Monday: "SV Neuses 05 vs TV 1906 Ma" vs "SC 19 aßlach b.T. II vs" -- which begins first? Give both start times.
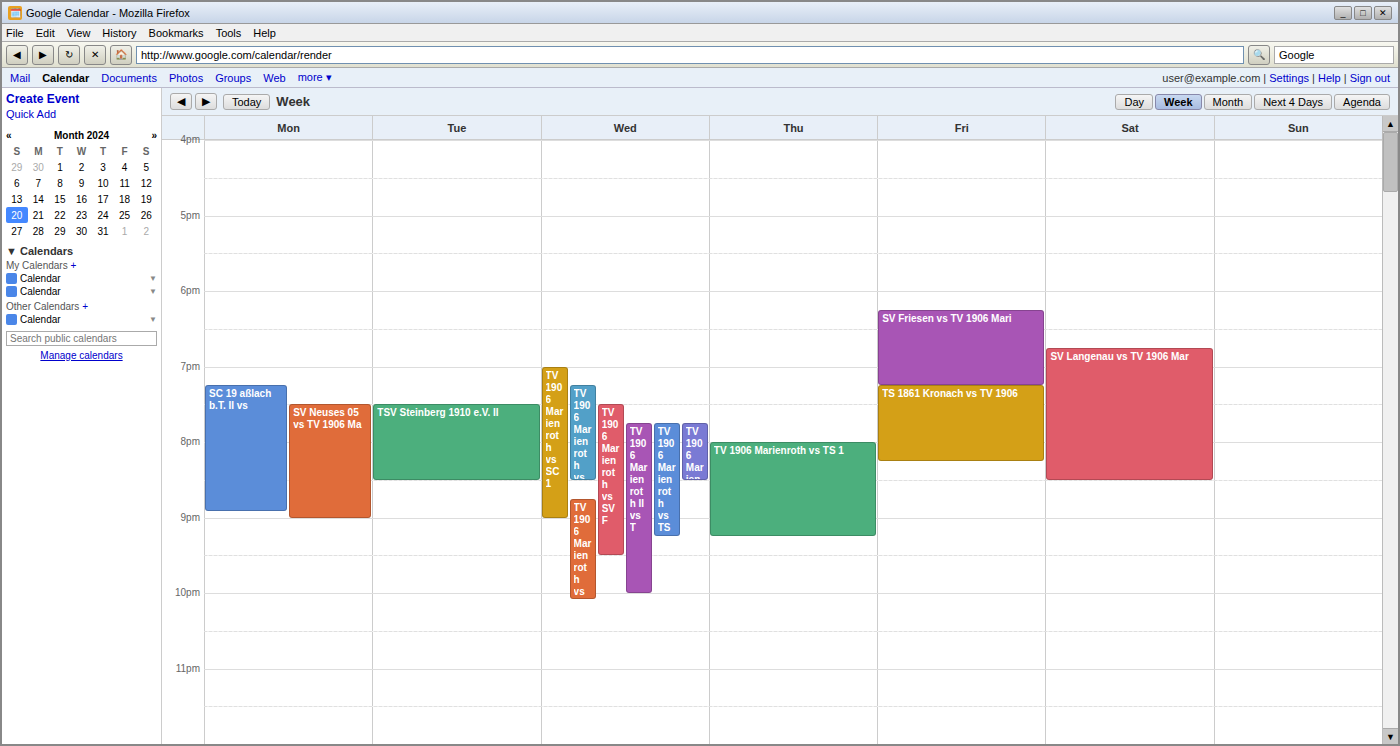
"SC 19 aßlach b.T. II vs" 7:15 PM; "SV Neuses 05 vs TV 1906 Ma" 7:30 PM.